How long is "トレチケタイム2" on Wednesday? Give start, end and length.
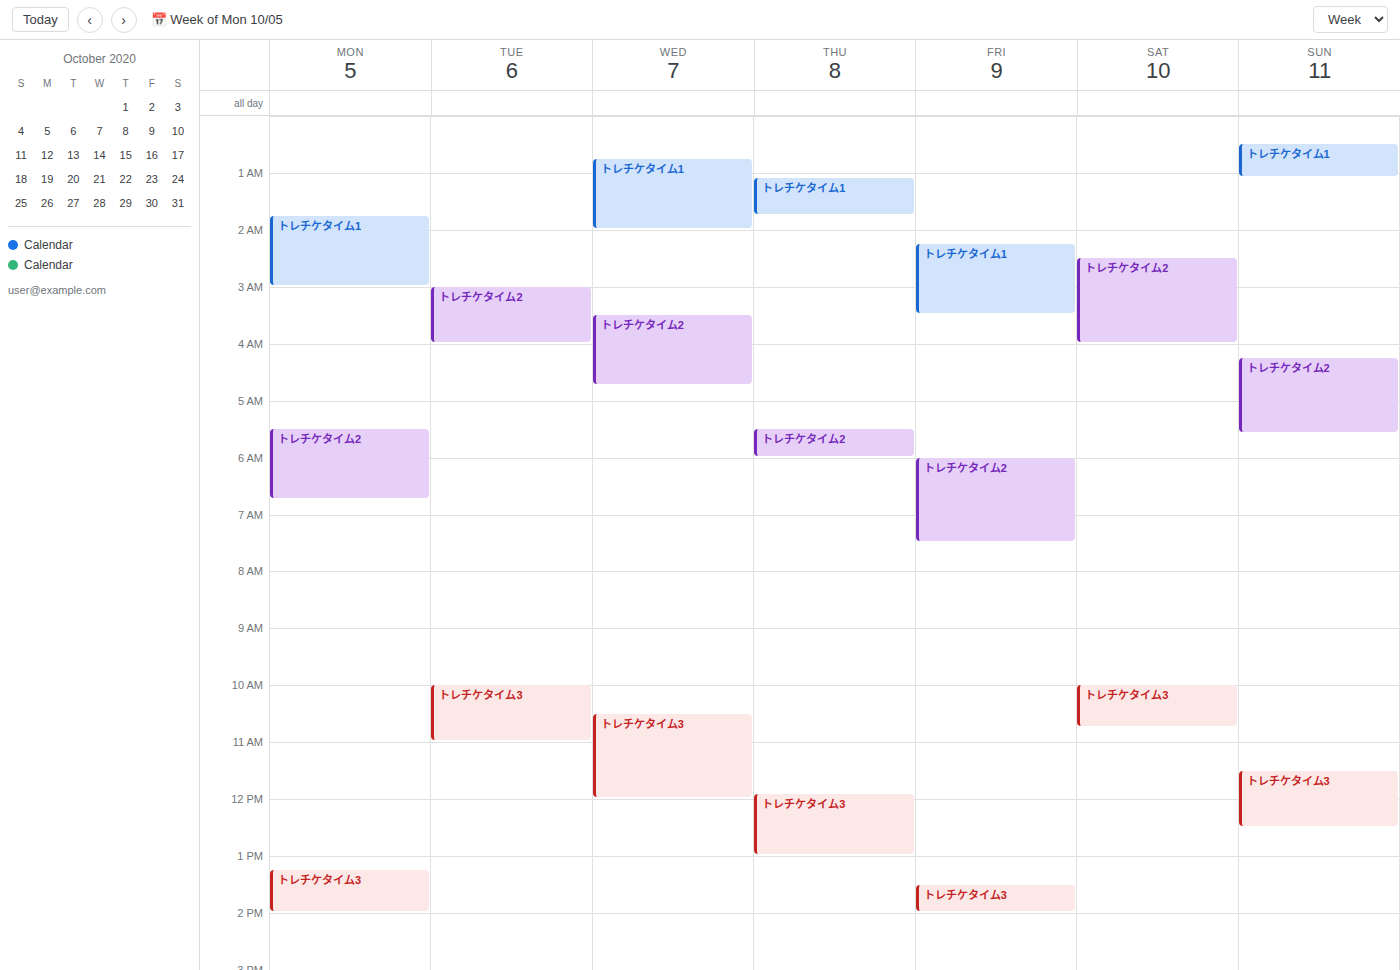
3:30 AM to 4:45 AM, 1 hour 15 minutes